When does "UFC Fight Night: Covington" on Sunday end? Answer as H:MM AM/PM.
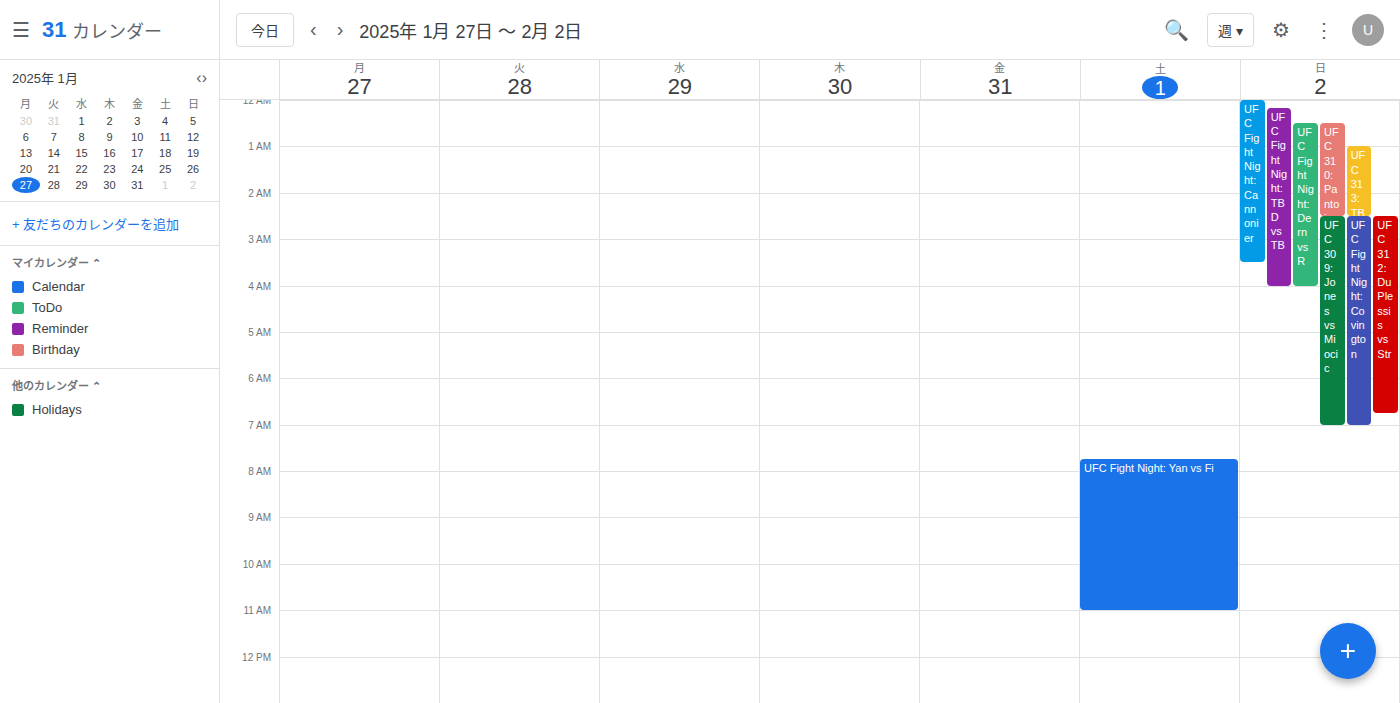
7:00 AM